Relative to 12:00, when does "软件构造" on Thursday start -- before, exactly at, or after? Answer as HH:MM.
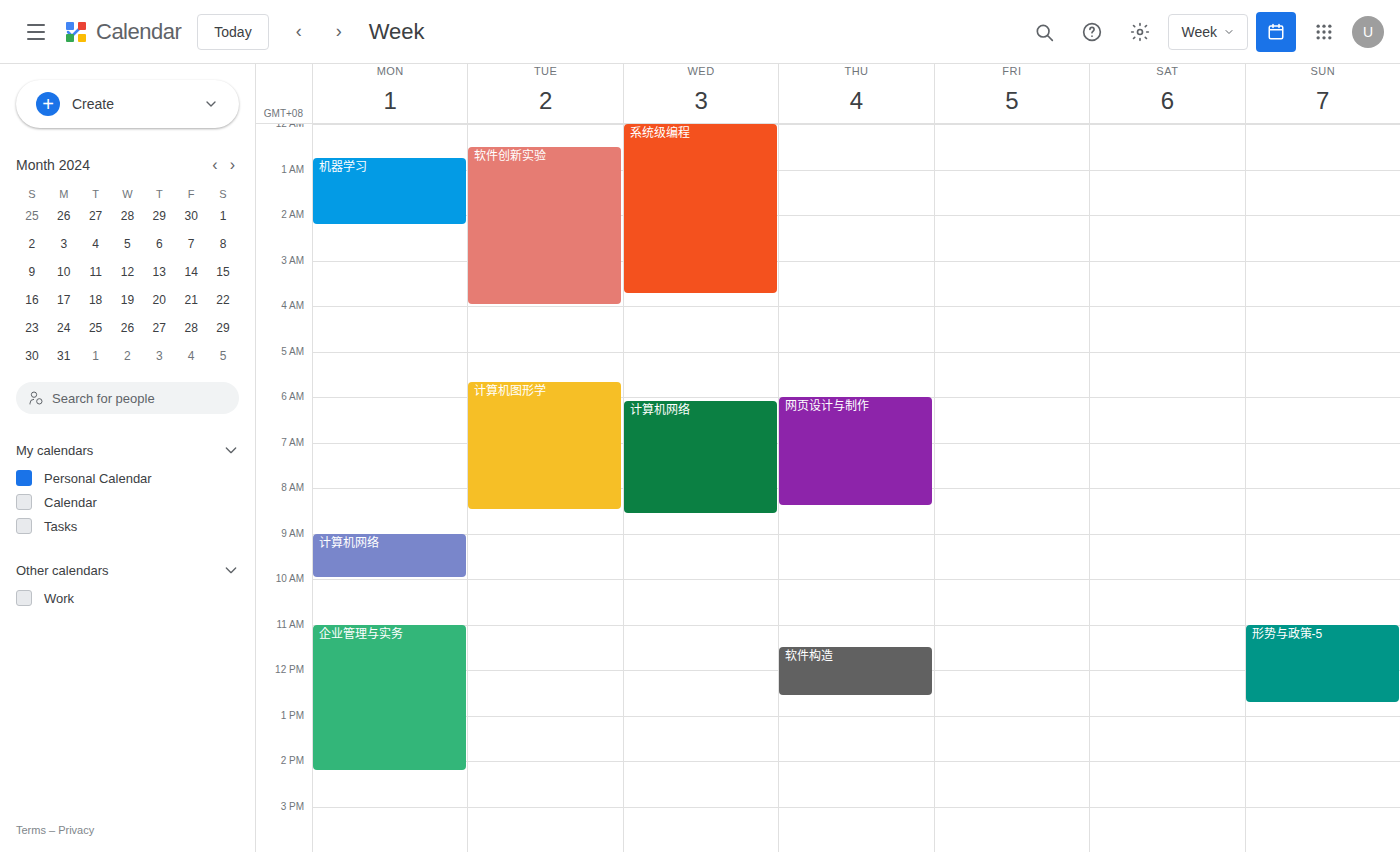
11:30 -- before 12:00, 30 minutes above the 12:00 line.